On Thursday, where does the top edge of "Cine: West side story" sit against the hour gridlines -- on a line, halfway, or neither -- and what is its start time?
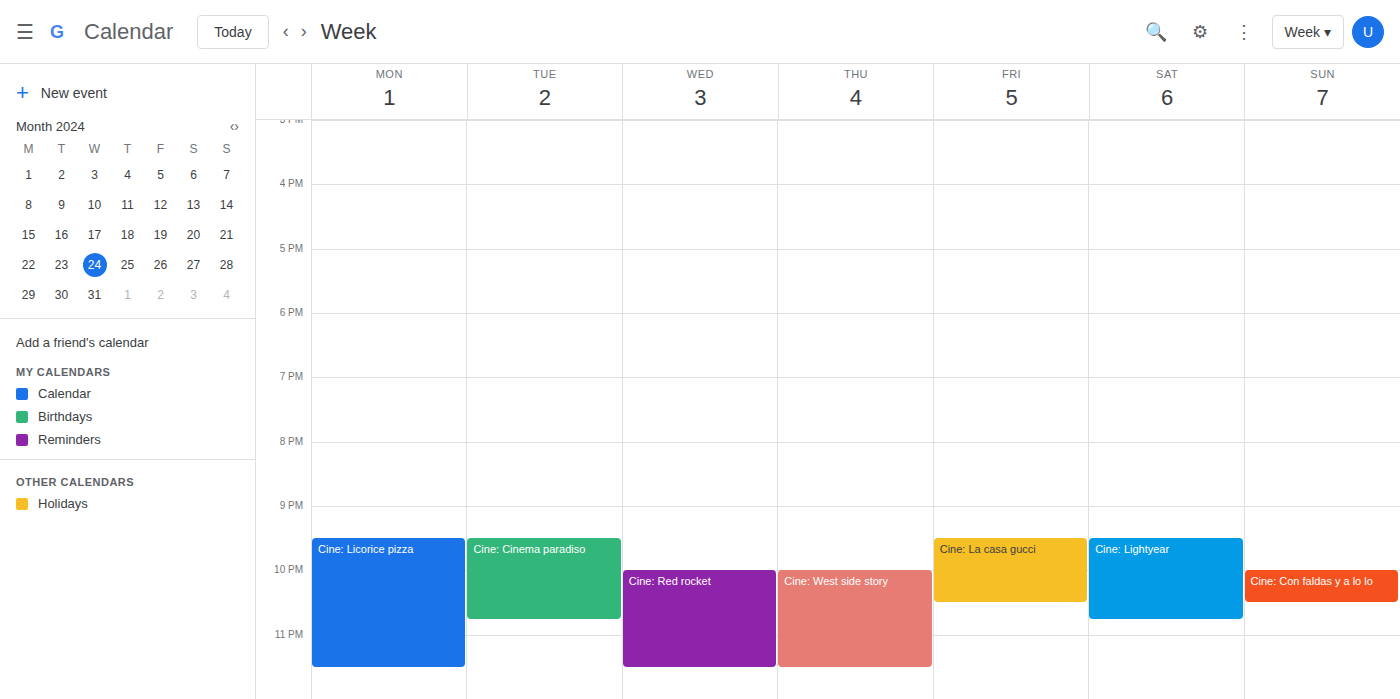
10:00 PM -- exactly on the 10 PM line.